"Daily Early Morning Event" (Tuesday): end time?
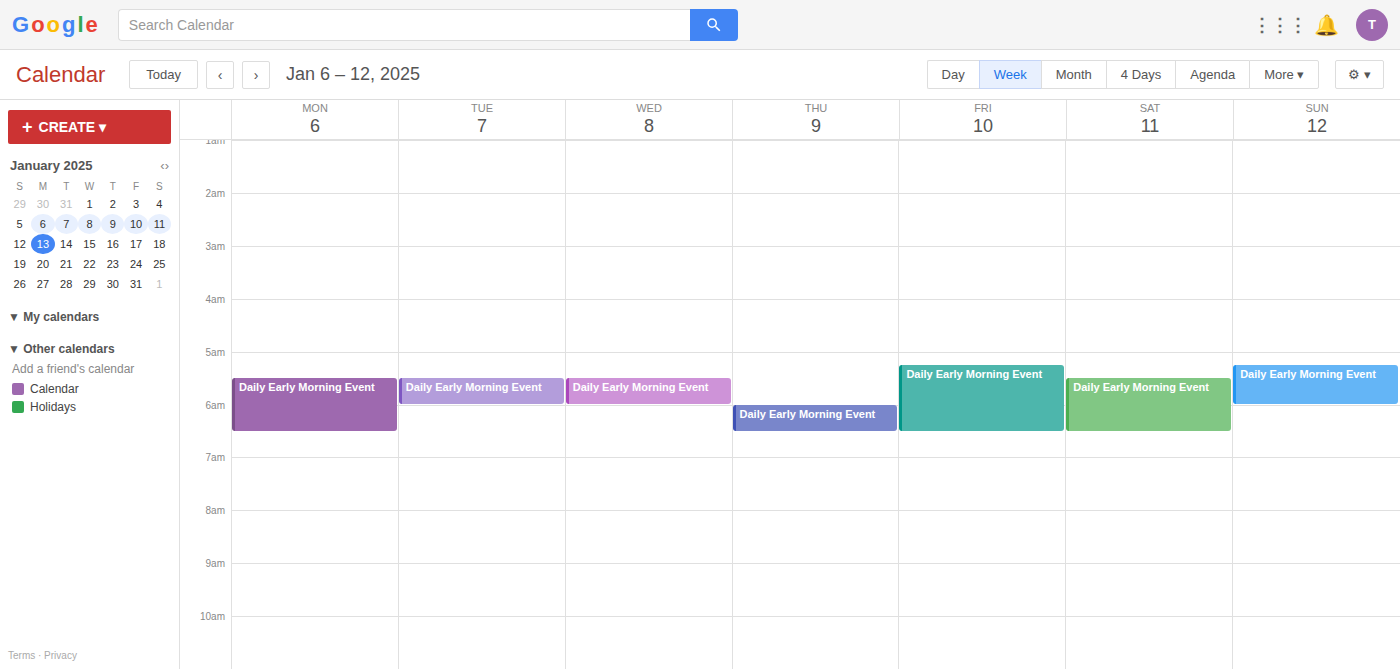
6:00 AM